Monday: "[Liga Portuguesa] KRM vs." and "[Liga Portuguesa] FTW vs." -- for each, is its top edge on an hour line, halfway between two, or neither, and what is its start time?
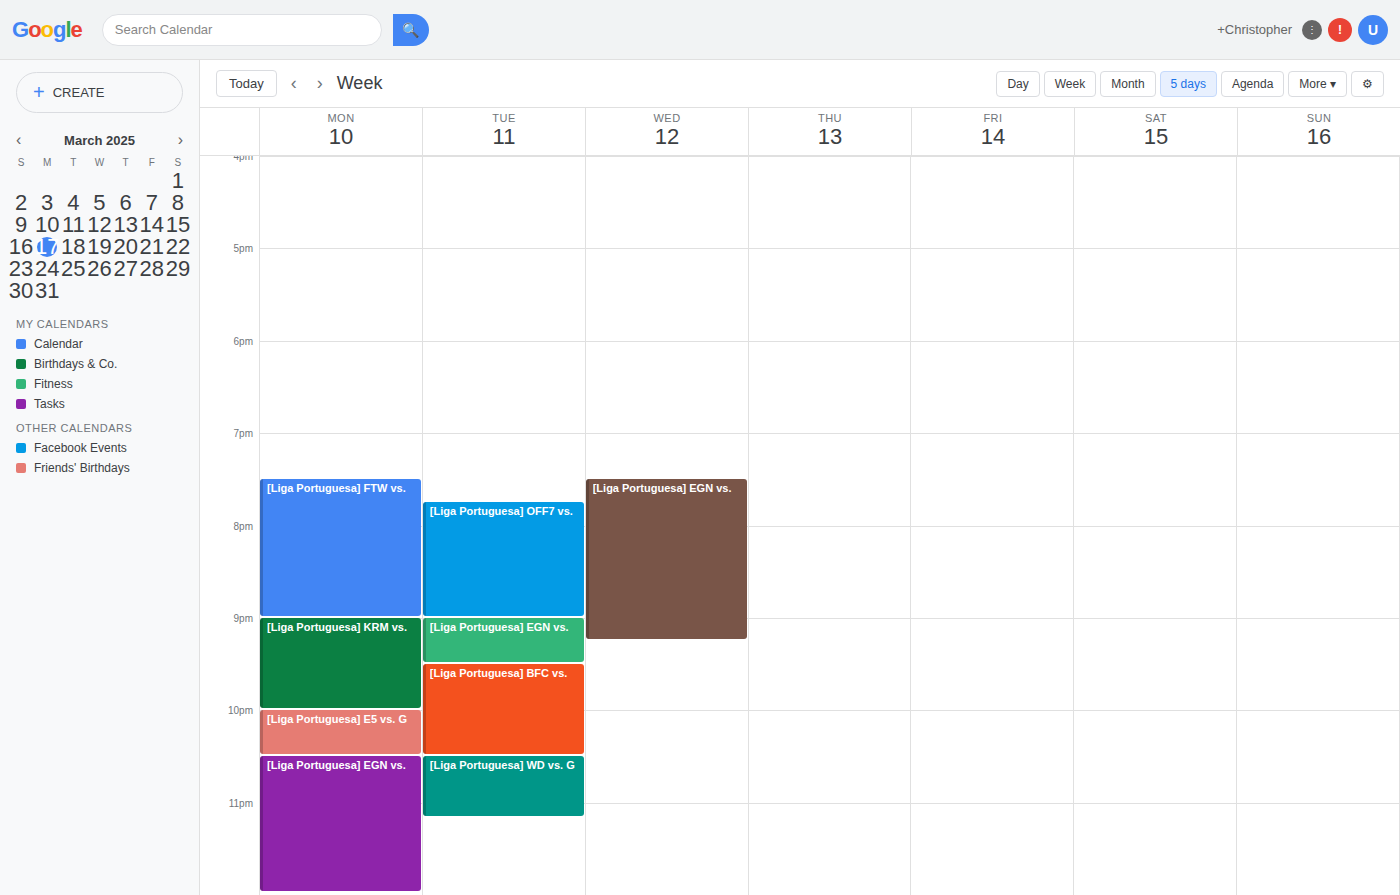
"[Liga Portuguesa] KRM vs.": 21:00, exactly on the 21:00 line. "[Liga Portuguesa] FTW vs.": 19:30, halfway between the 19:00 and 20:00 lines.